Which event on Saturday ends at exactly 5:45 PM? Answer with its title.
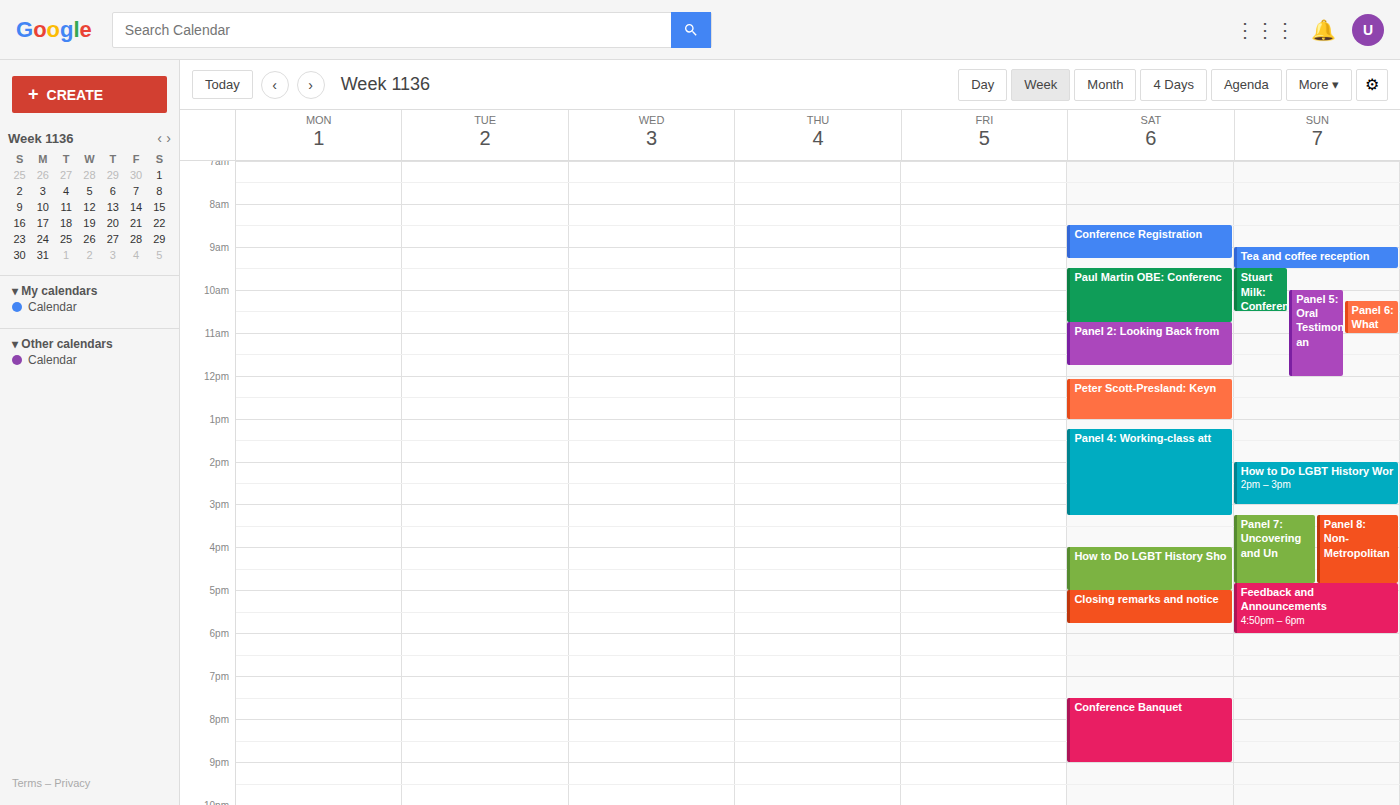
"Closing remarks and notice"